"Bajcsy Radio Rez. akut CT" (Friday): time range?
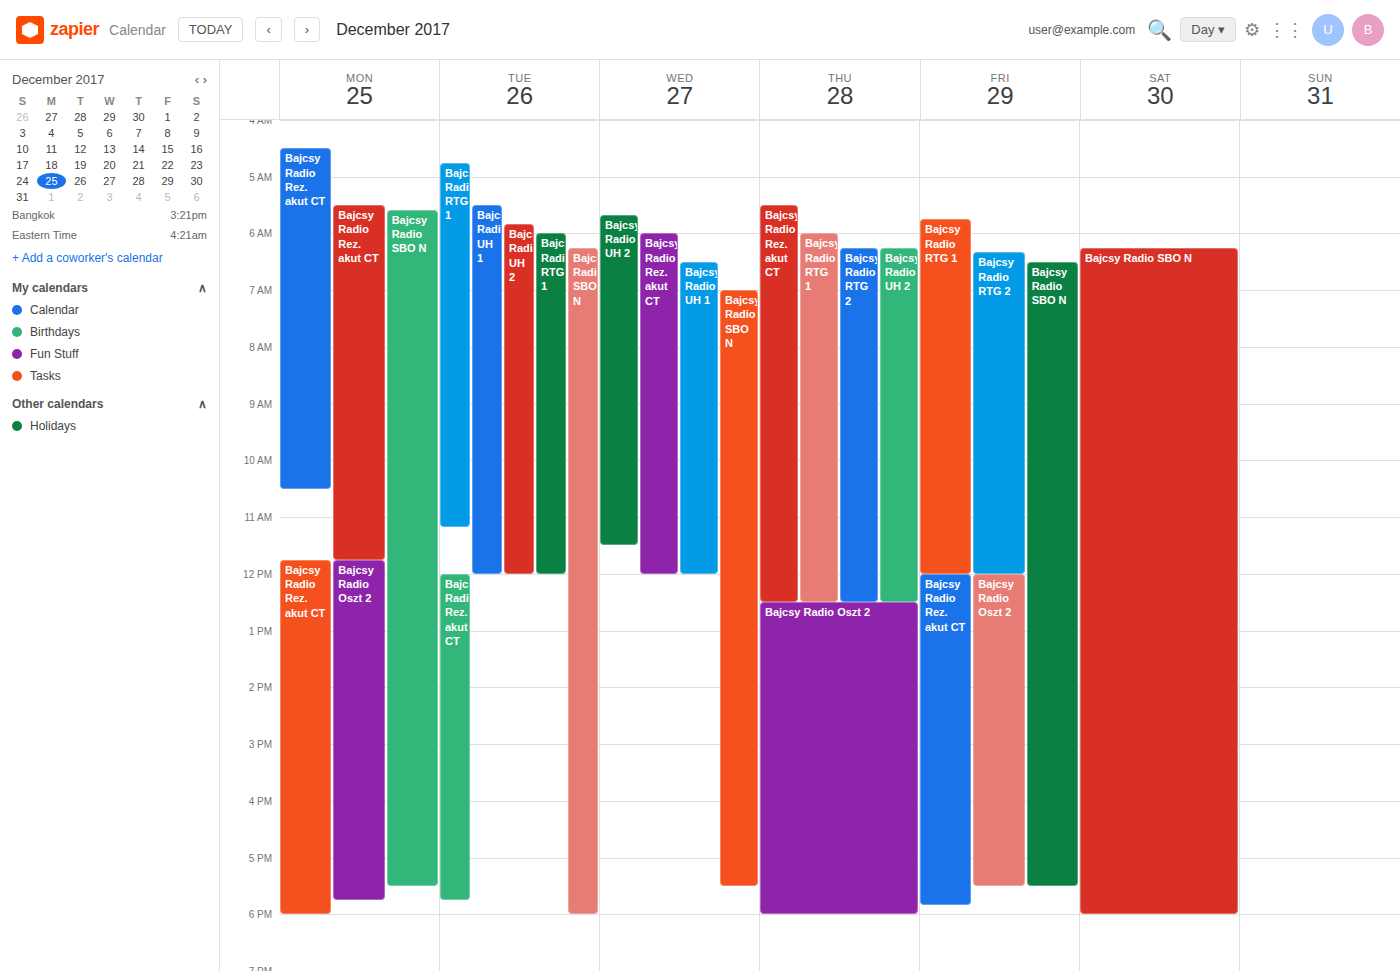
12:00 PM to 5:50 PM